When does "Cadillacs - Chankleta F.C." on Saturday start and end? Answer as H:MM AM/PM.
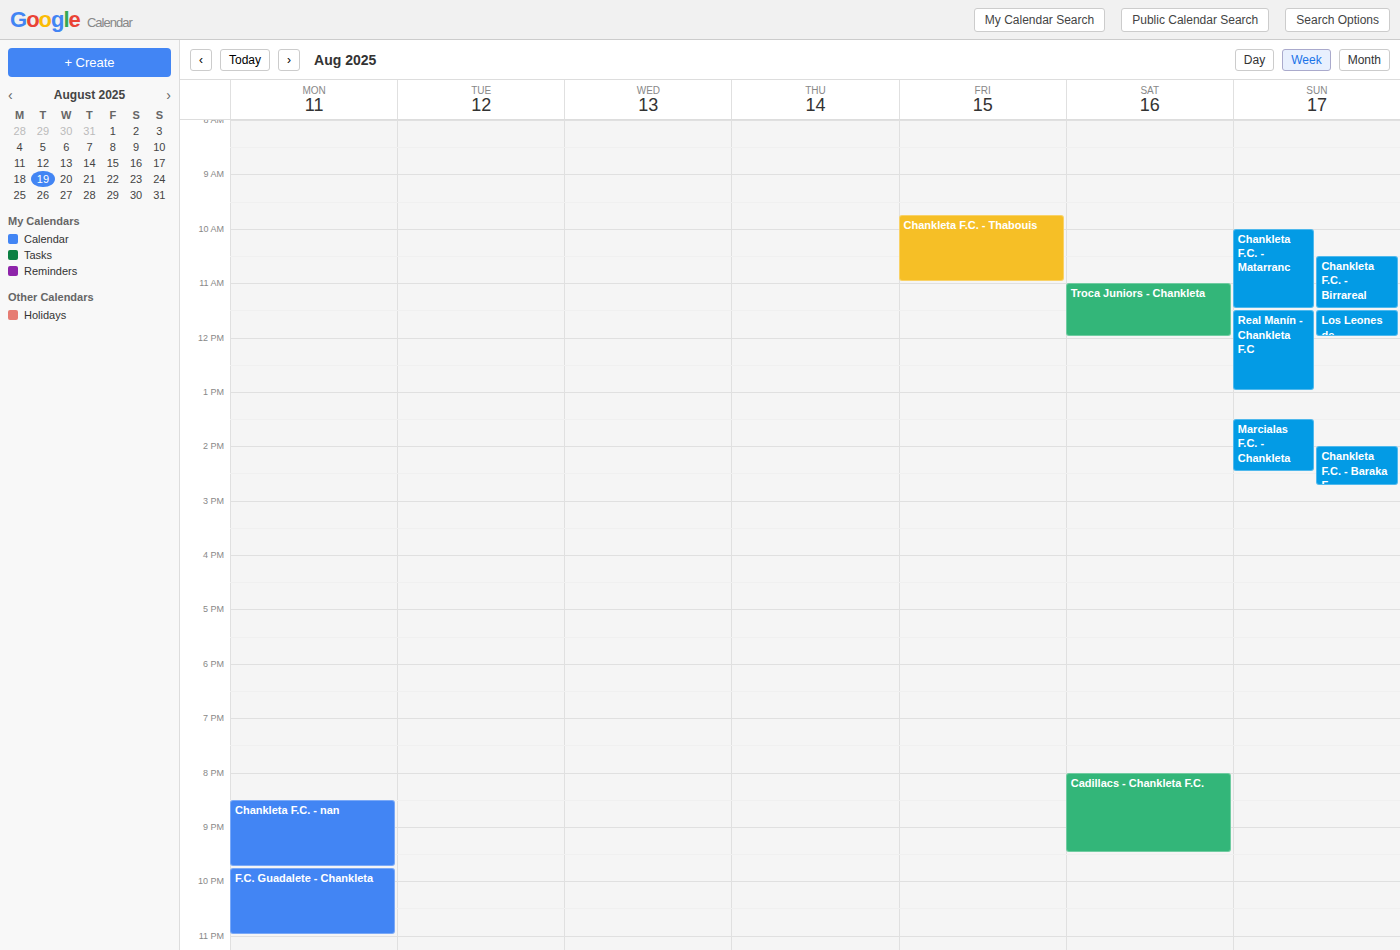
8:00 PM to 9:30 PM